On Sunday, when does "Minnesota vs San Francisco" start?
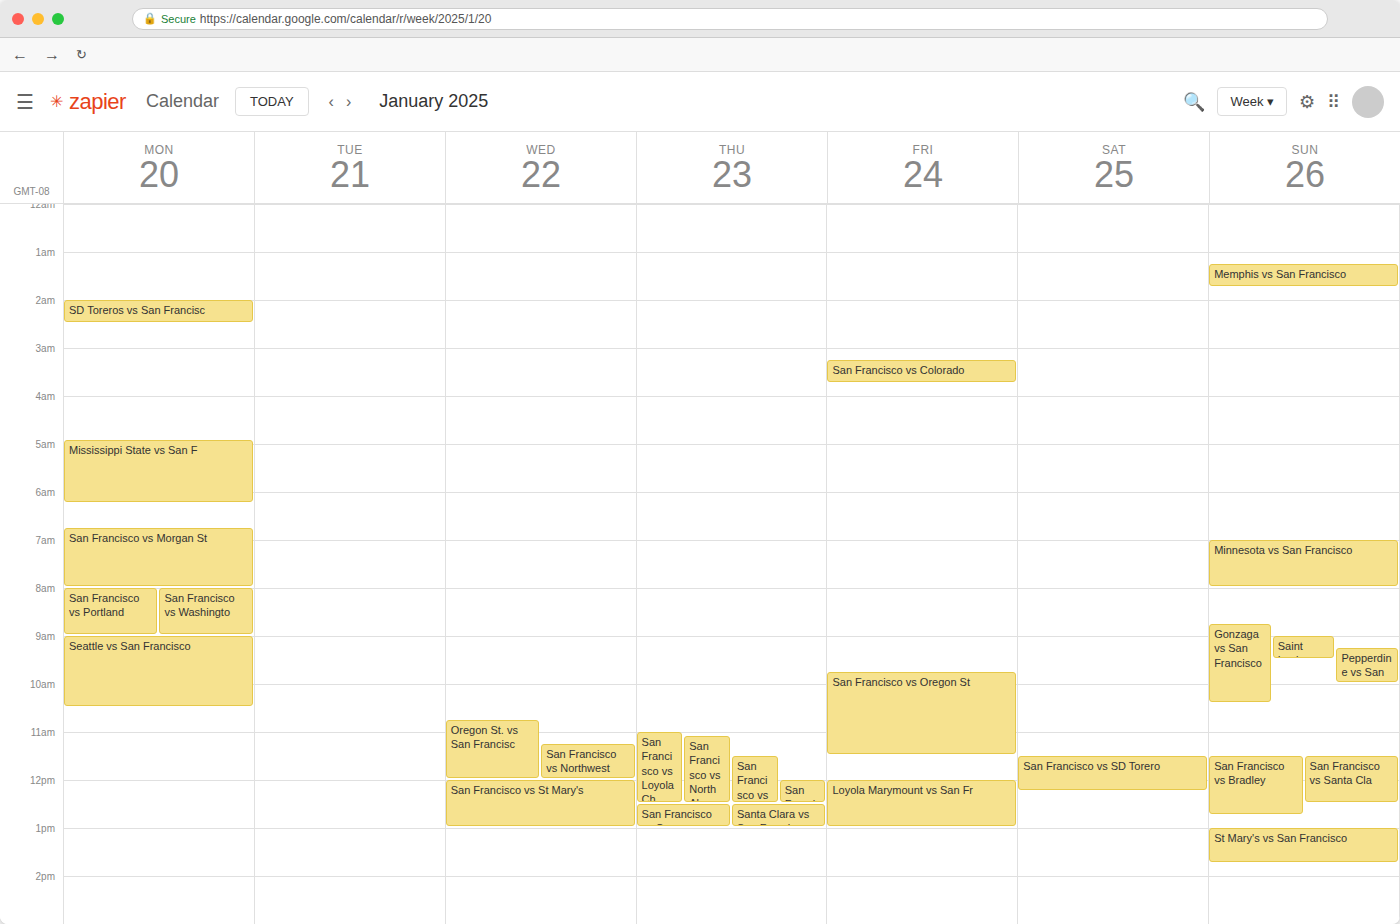
7:00 AM